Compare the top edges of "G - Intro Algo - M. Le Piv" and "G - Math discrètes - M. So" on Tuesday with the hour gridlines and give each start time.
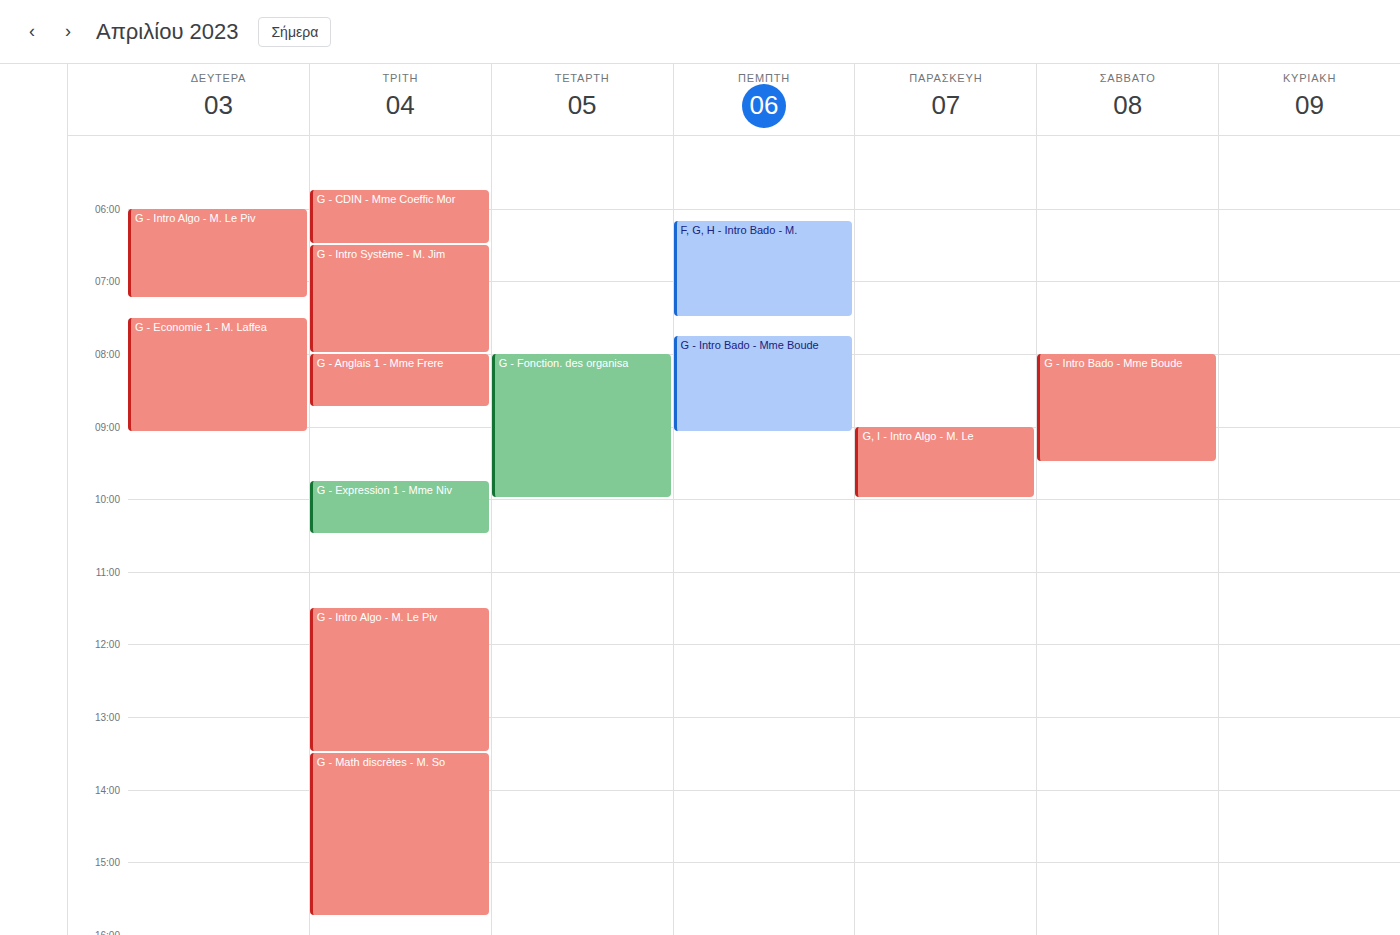
"G - Intro Algo - M. Le Piv": 11:30 AM, halfway between the 11 AM and 12 PM lines. "G - Math discrètes - M. So": 1:30 PM, halfway between the 1 PM and 2 PM lines.